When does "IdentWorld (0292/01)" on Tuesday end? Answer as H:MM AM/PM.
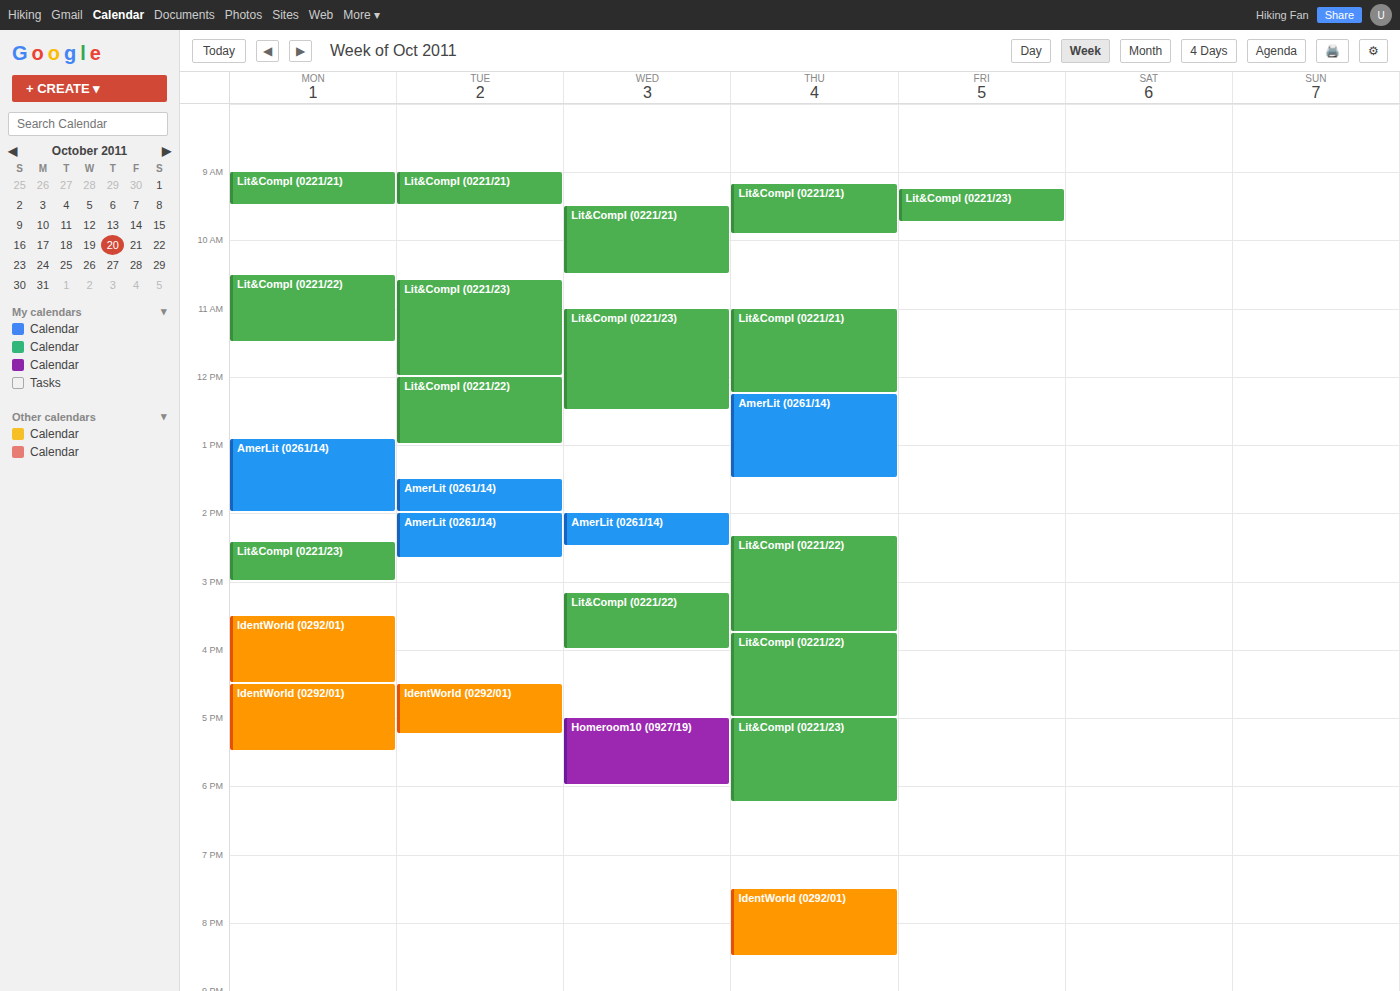
5:15 PM